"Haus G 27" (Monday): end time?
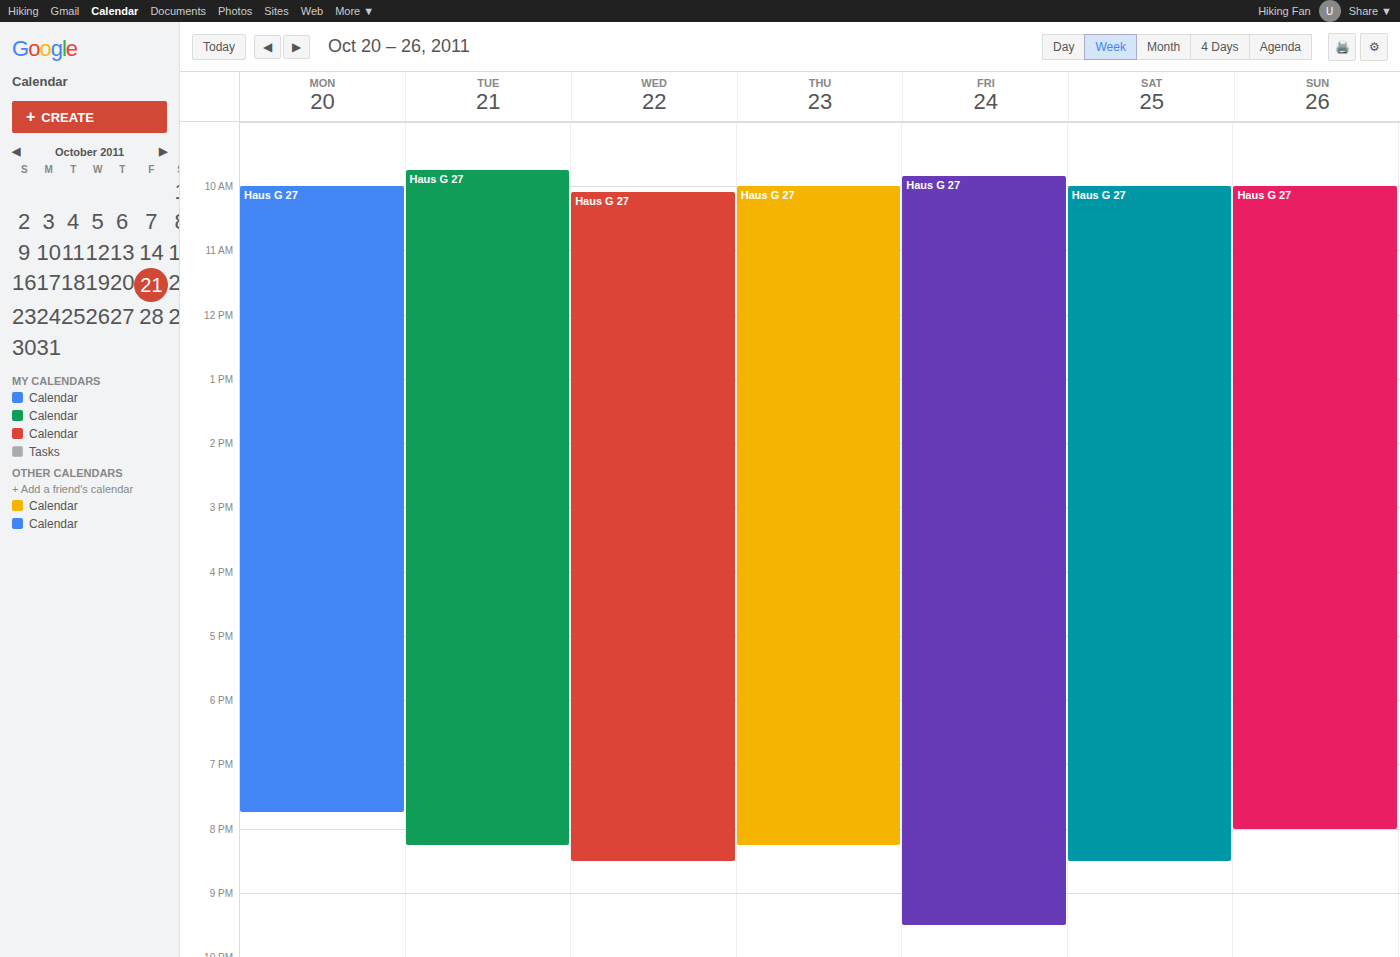
7:45 PM